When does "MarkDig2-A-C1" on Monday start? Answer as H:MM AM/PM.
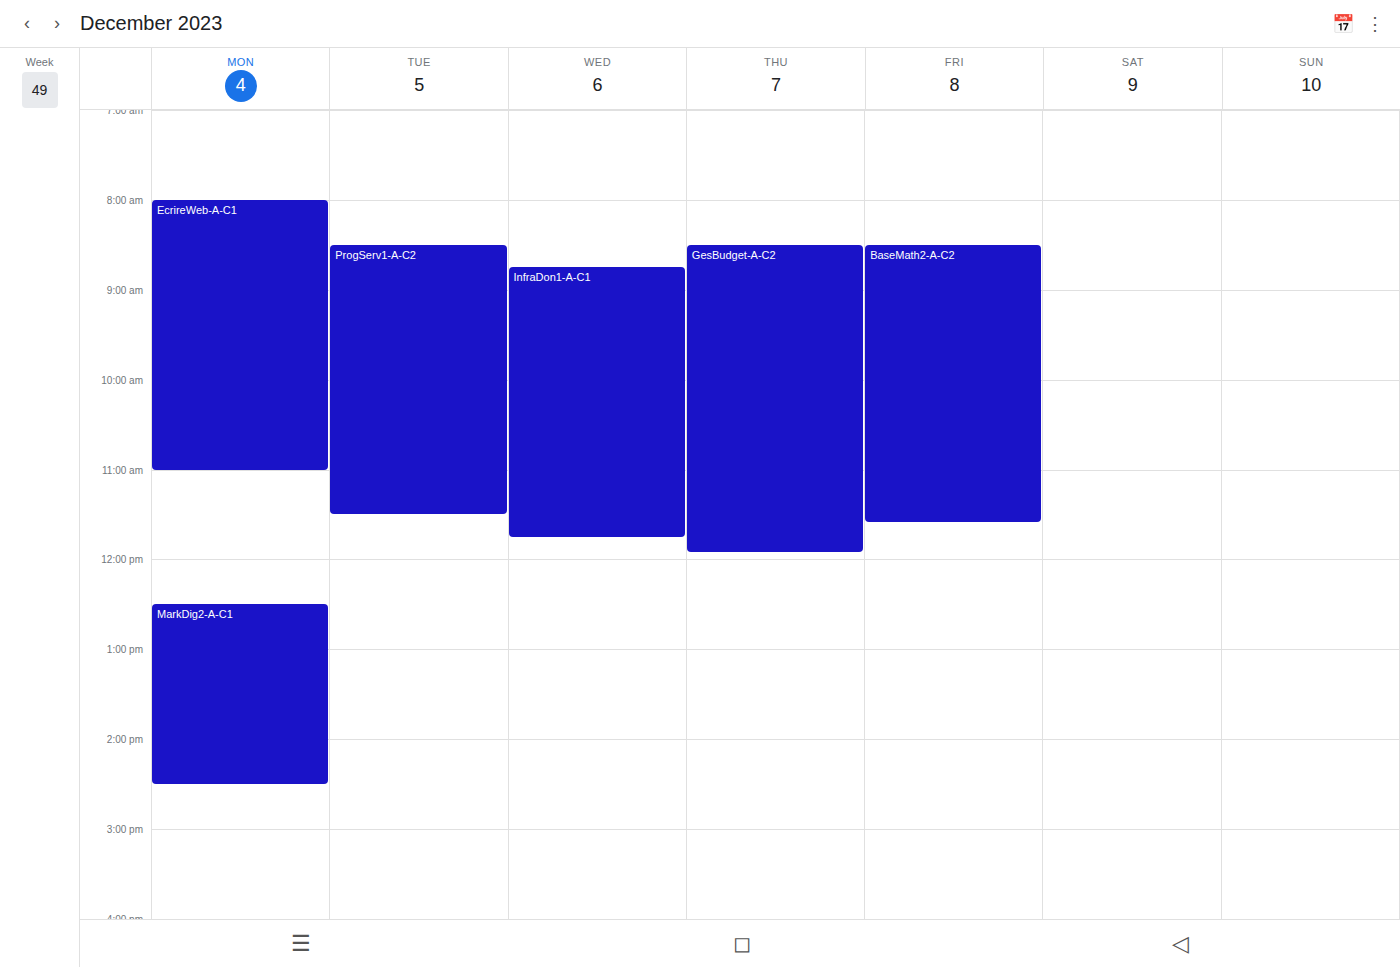
12:30 PM